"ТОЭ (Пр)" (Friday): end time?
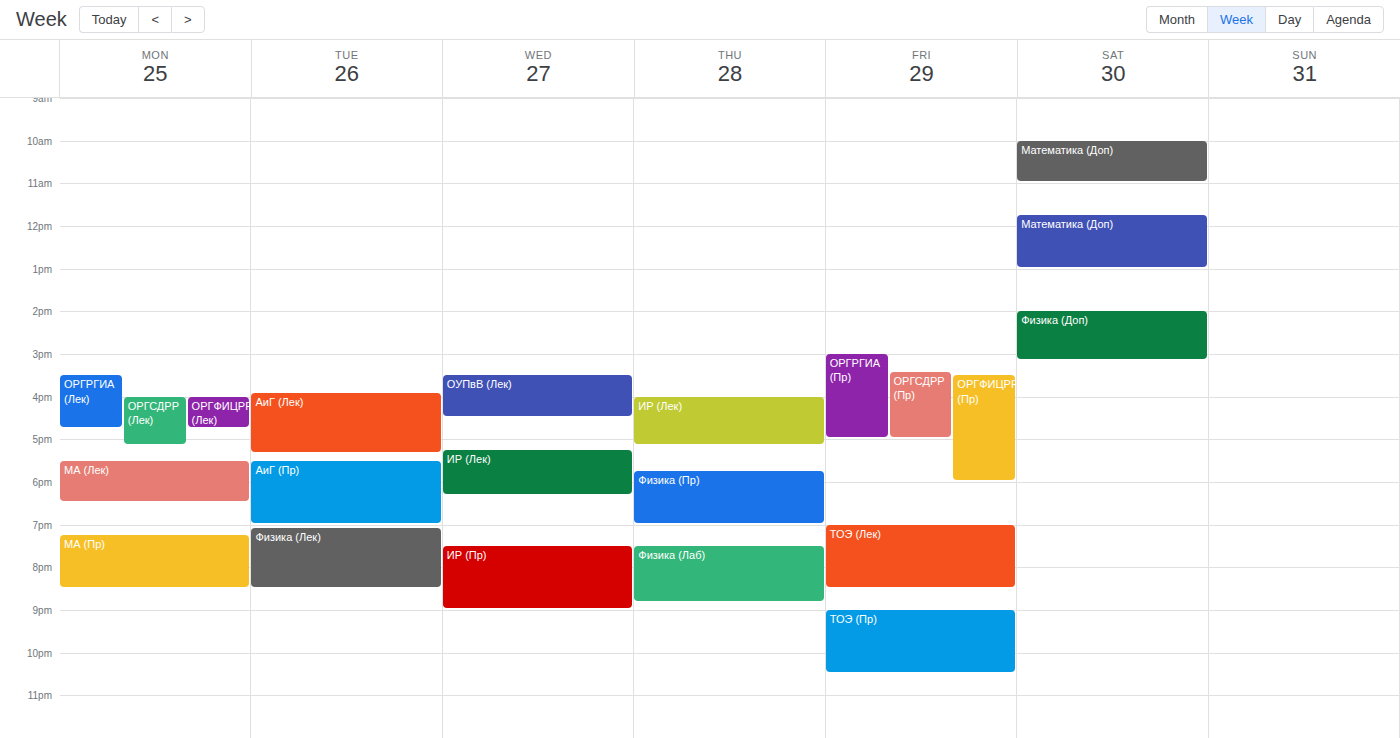
10:30 PM